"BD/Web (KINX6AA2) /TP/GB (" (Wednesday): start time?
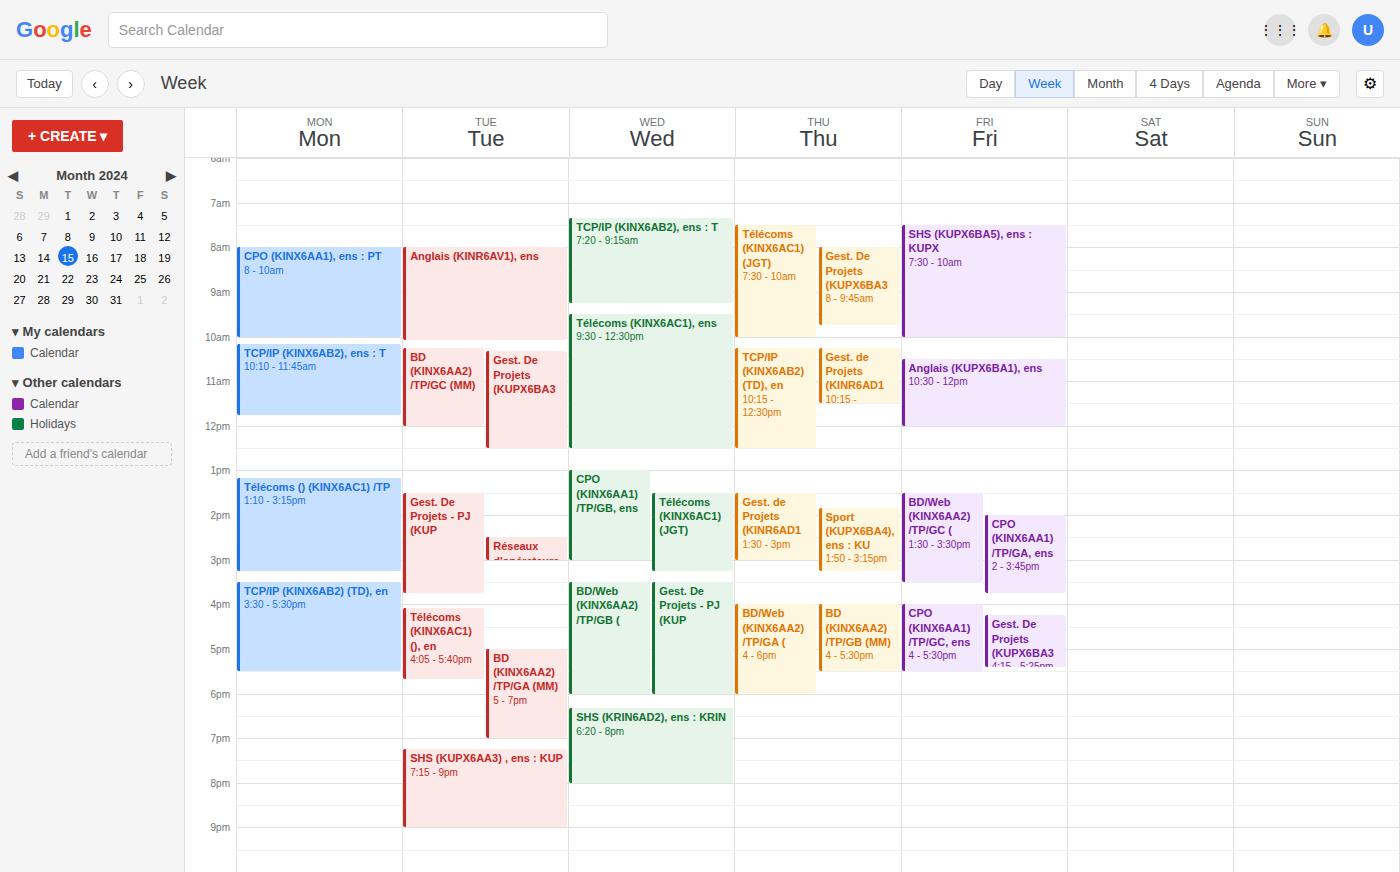
15:30